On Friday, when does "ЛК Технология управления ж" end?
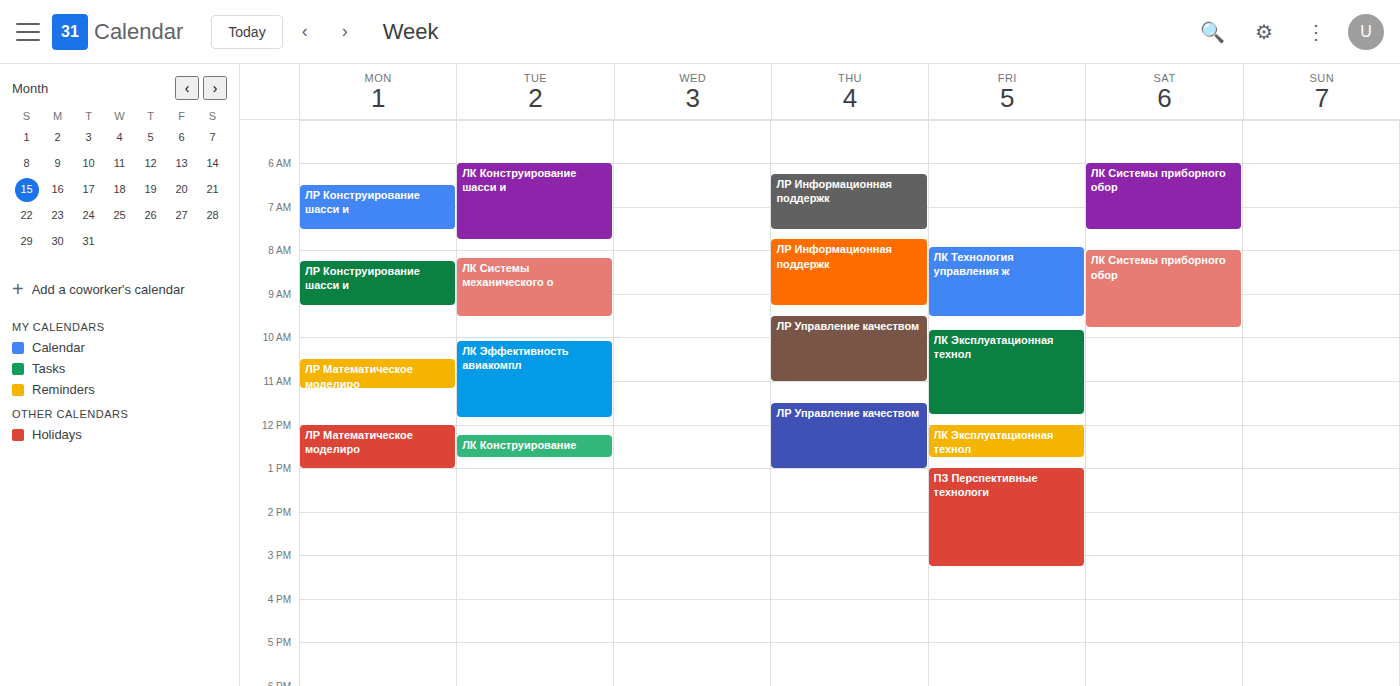
9:30 AM